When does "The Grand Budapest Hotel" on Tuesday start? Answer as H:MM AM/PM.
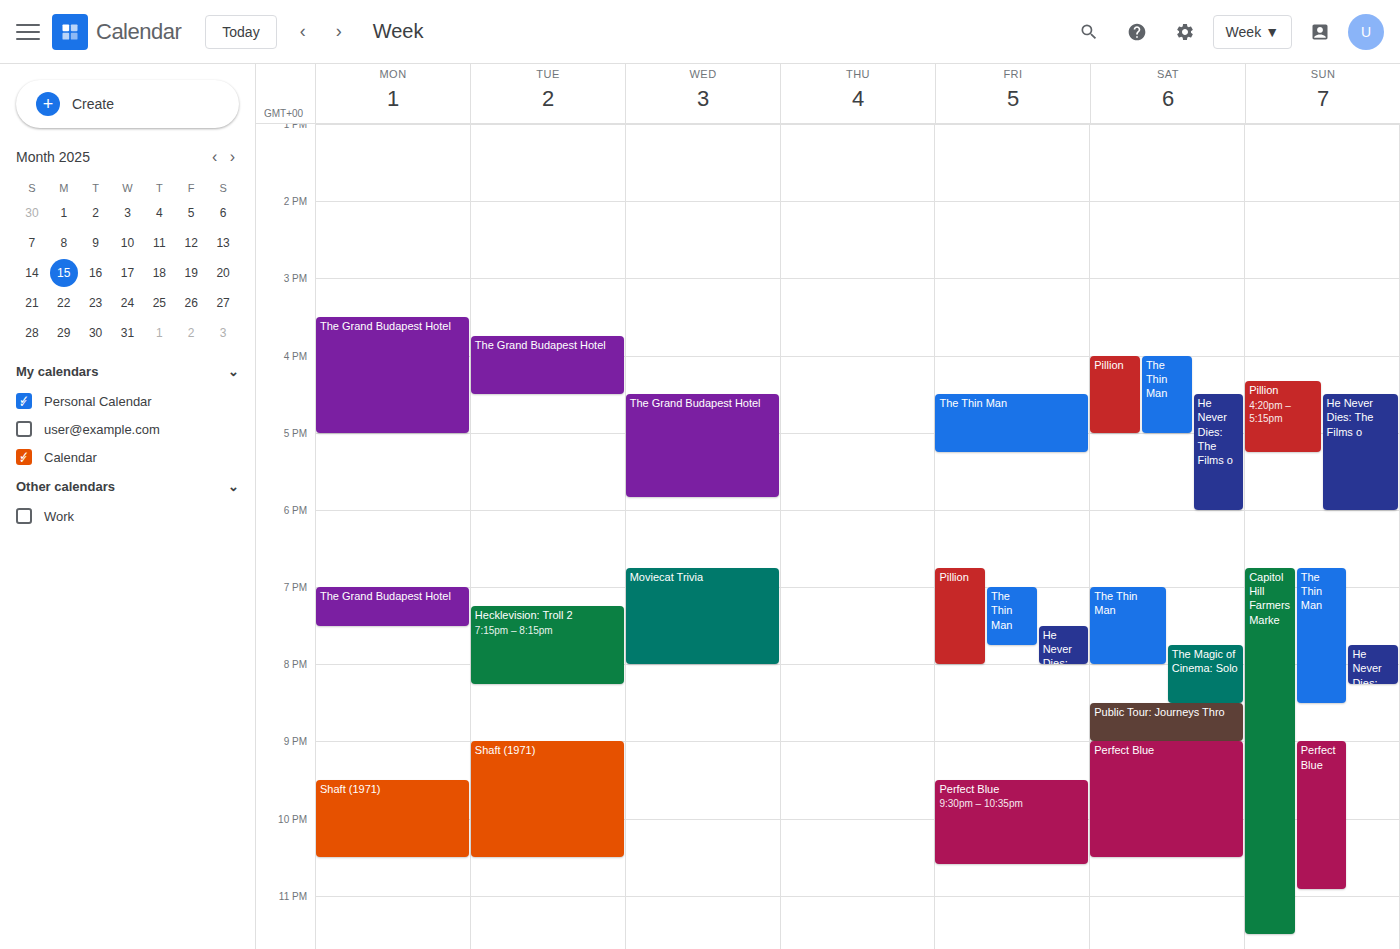
3:45 PM